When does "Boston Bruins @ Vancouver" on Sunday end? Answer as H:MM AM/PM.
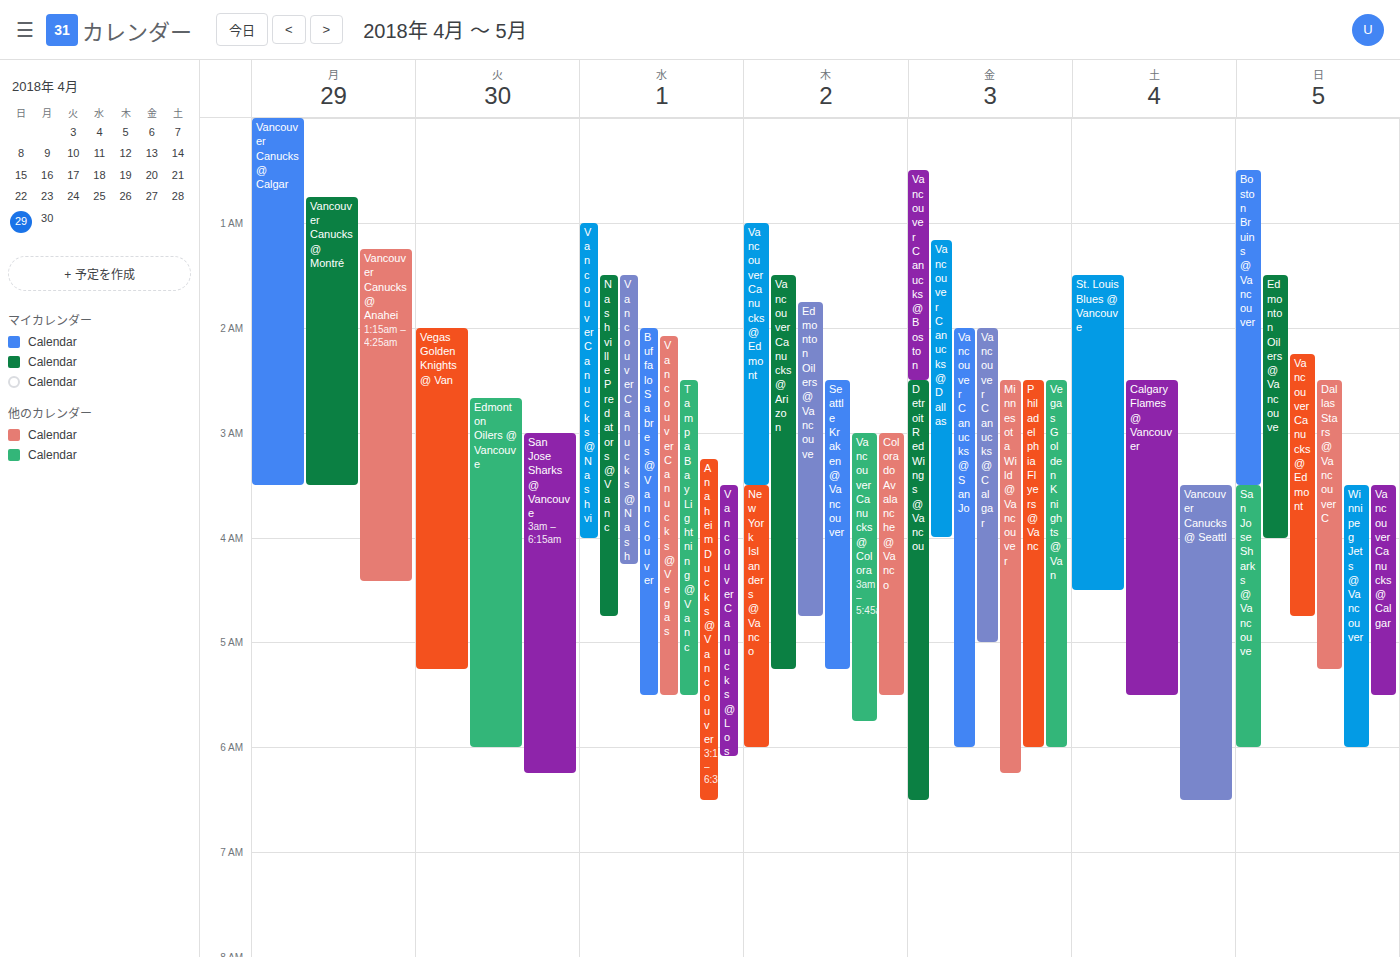
3:30 AM